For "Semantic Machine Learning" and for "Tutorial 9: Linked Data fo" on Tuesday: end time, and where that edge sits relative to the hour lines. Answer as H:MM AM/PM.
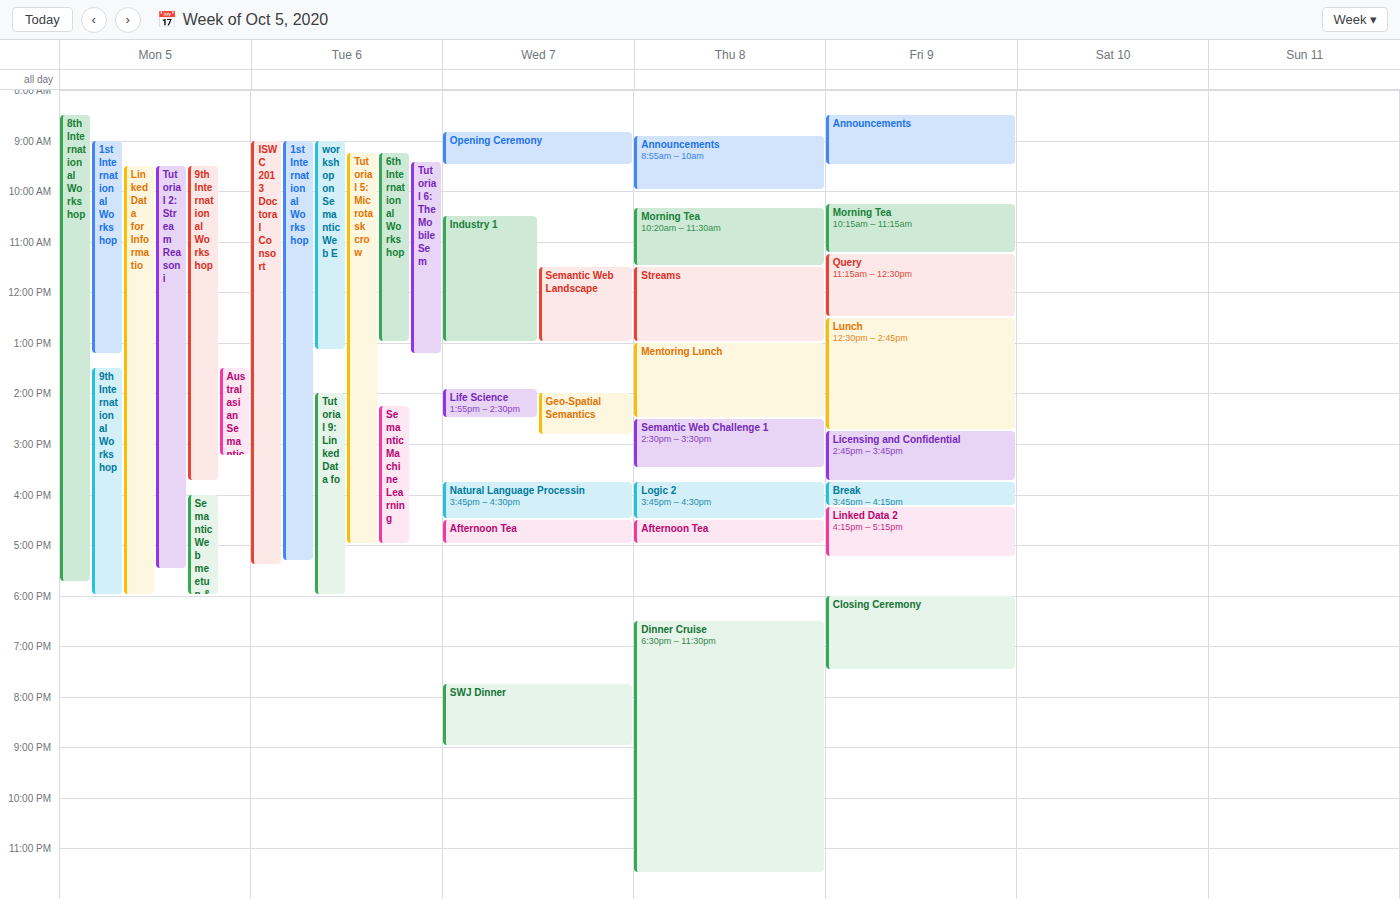
"Semantic Machine Learning": 5:00 PM, exactly on the 5 PM line. "Tutorial 9: Linked Data fo": 6:00 PM, exactly on the 6 PM line.